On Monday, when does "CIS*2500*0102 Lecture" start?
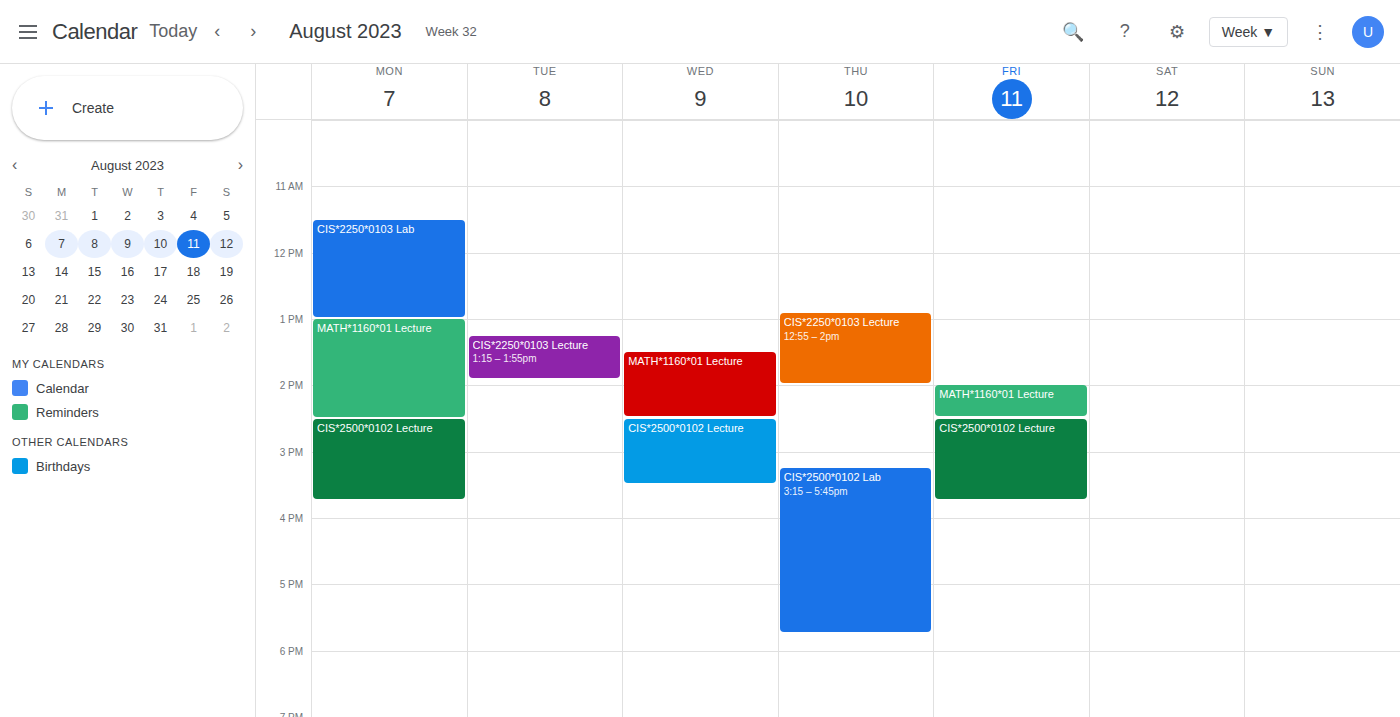
2:30 PM